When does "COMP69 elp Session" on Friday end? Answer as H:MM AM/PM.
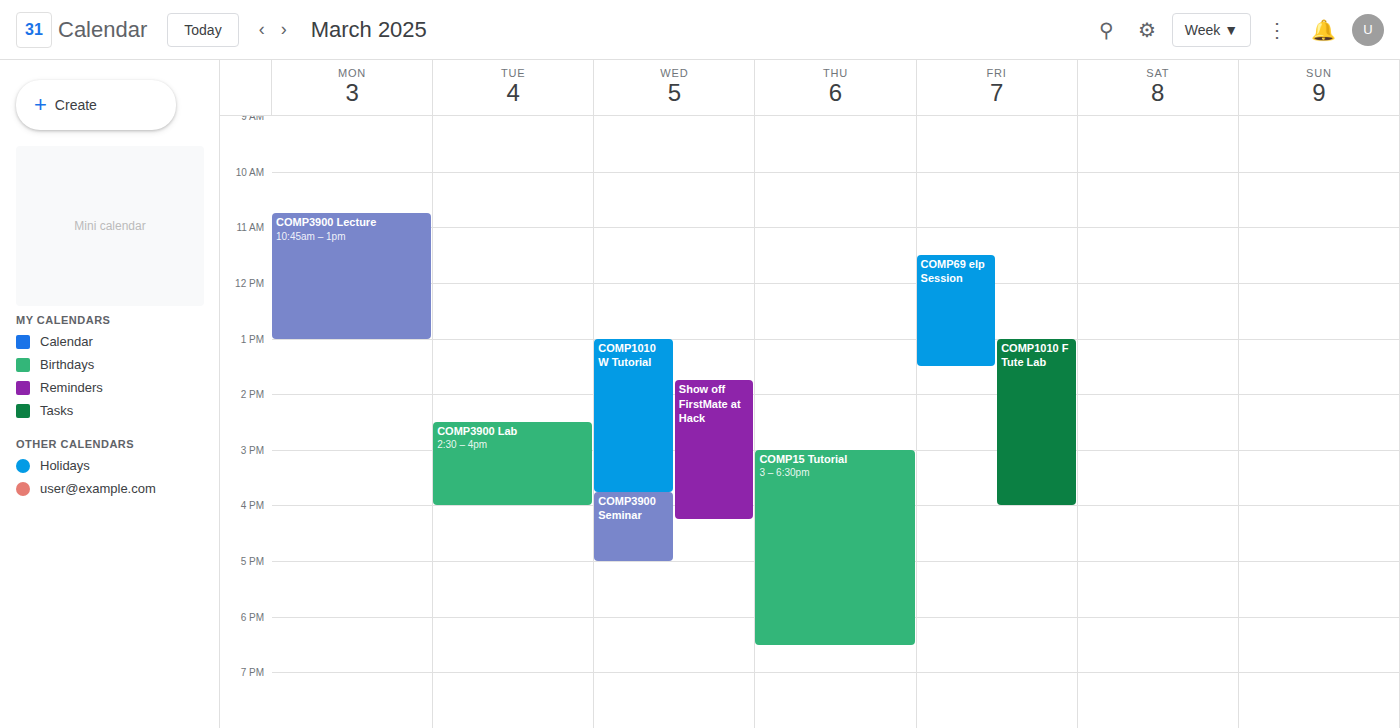
1:30 PM